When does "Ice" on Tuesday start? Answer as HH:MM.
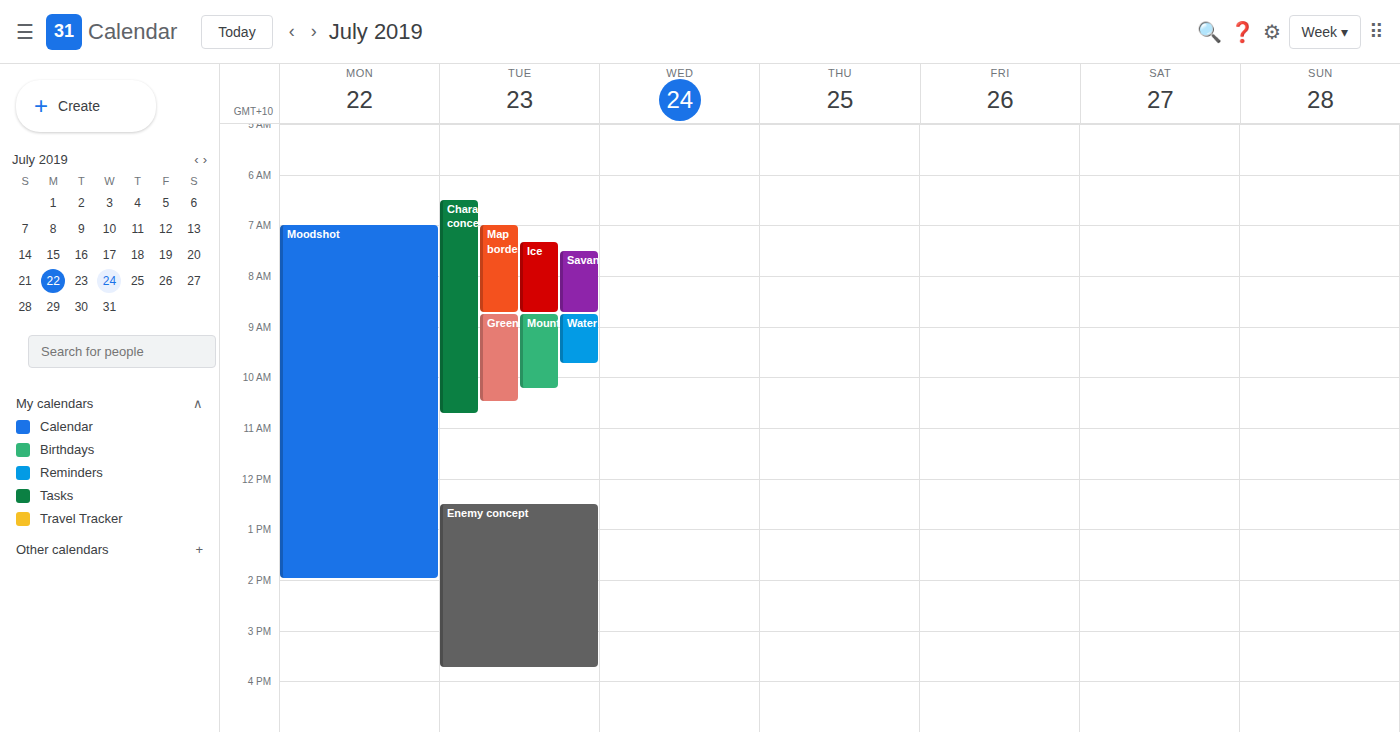
07:20